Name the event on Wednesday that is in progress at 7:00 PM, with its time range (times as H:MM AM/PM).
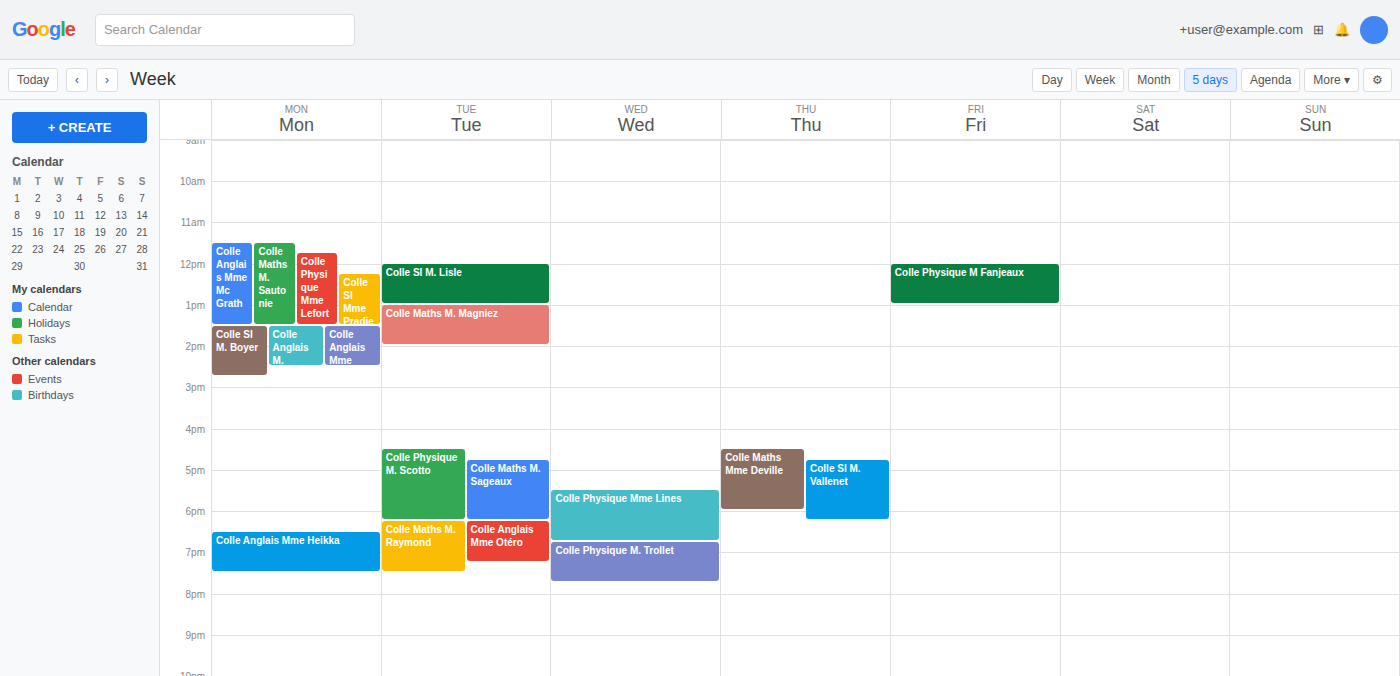
"Colle Physique M. Trollet", 6:45 PM to 7:45 PM